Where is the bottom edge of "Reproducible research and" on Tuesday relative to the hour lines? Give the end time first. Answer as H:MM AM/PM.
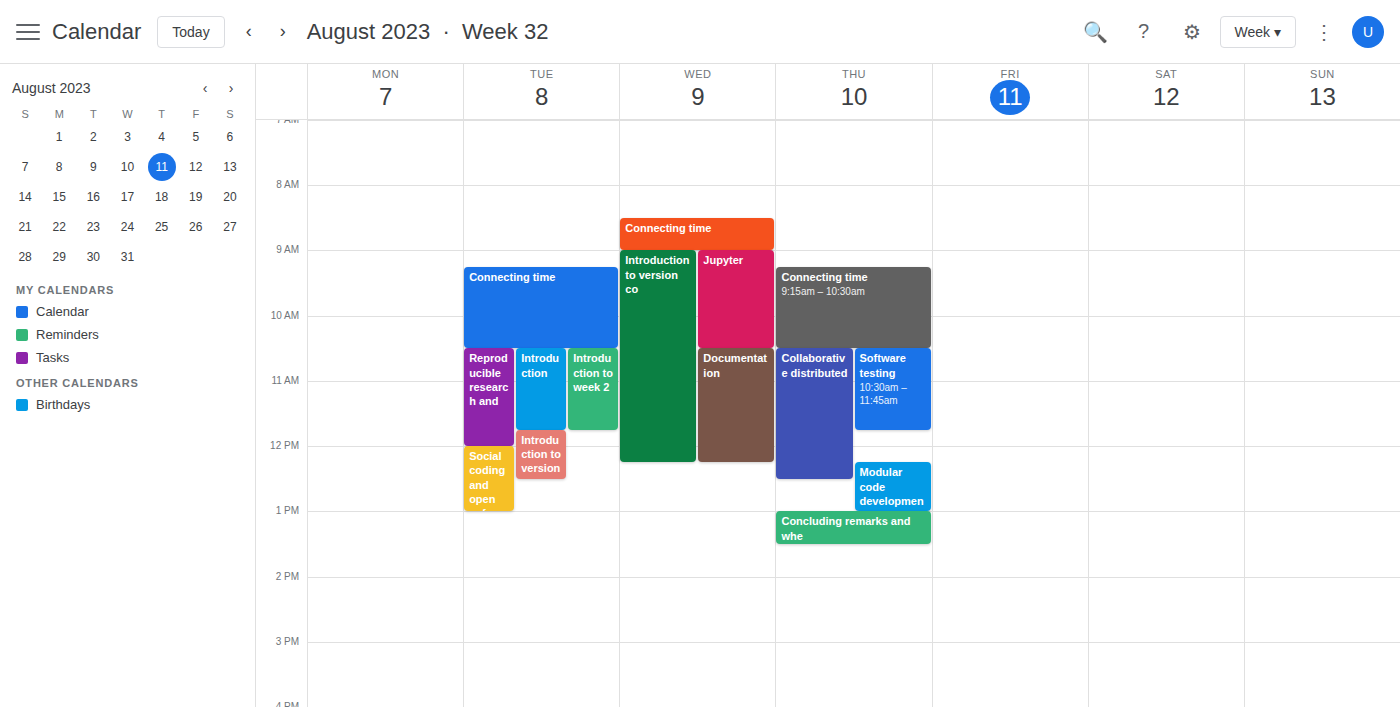
12:00 PM -- exactly on the 12 PM line.